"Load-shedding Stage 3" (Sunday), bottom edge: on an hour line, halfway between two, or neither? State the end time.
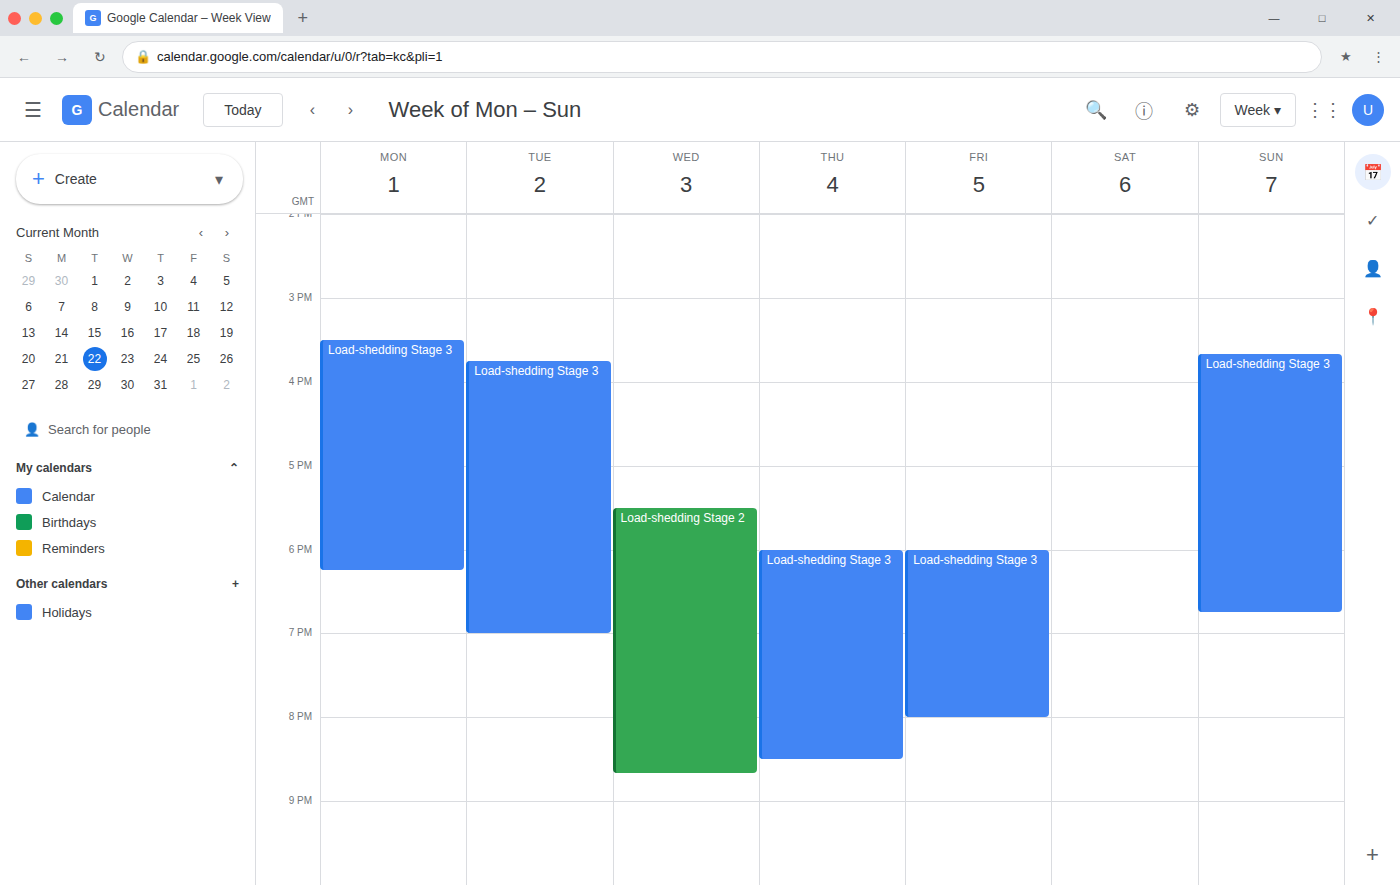
6:45 PM -- neither: three quarters of the way from the 6 PM line to the 7 PM line.